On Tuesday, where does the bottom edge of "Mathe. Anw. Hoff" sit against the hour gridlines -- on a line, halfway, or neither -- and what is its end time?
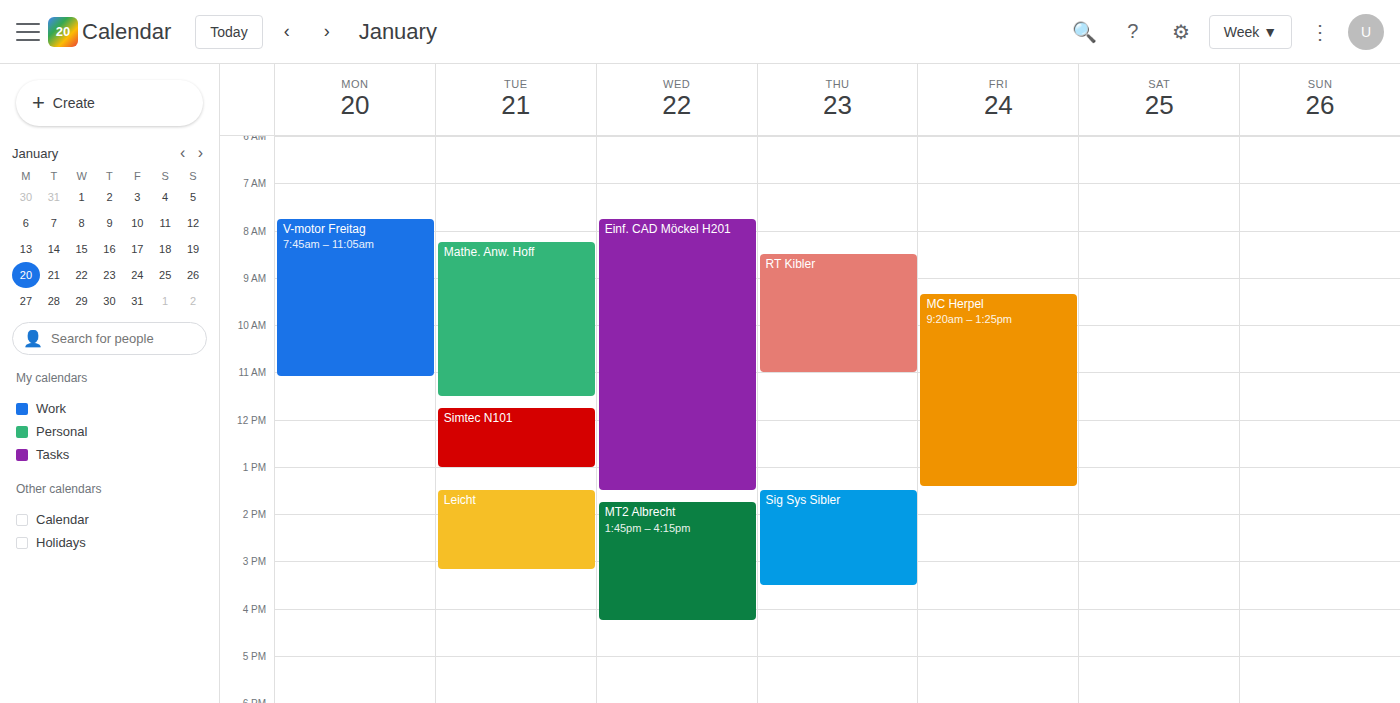
11:30 AM -- halfway between the 11 AM and 12 PM lines.